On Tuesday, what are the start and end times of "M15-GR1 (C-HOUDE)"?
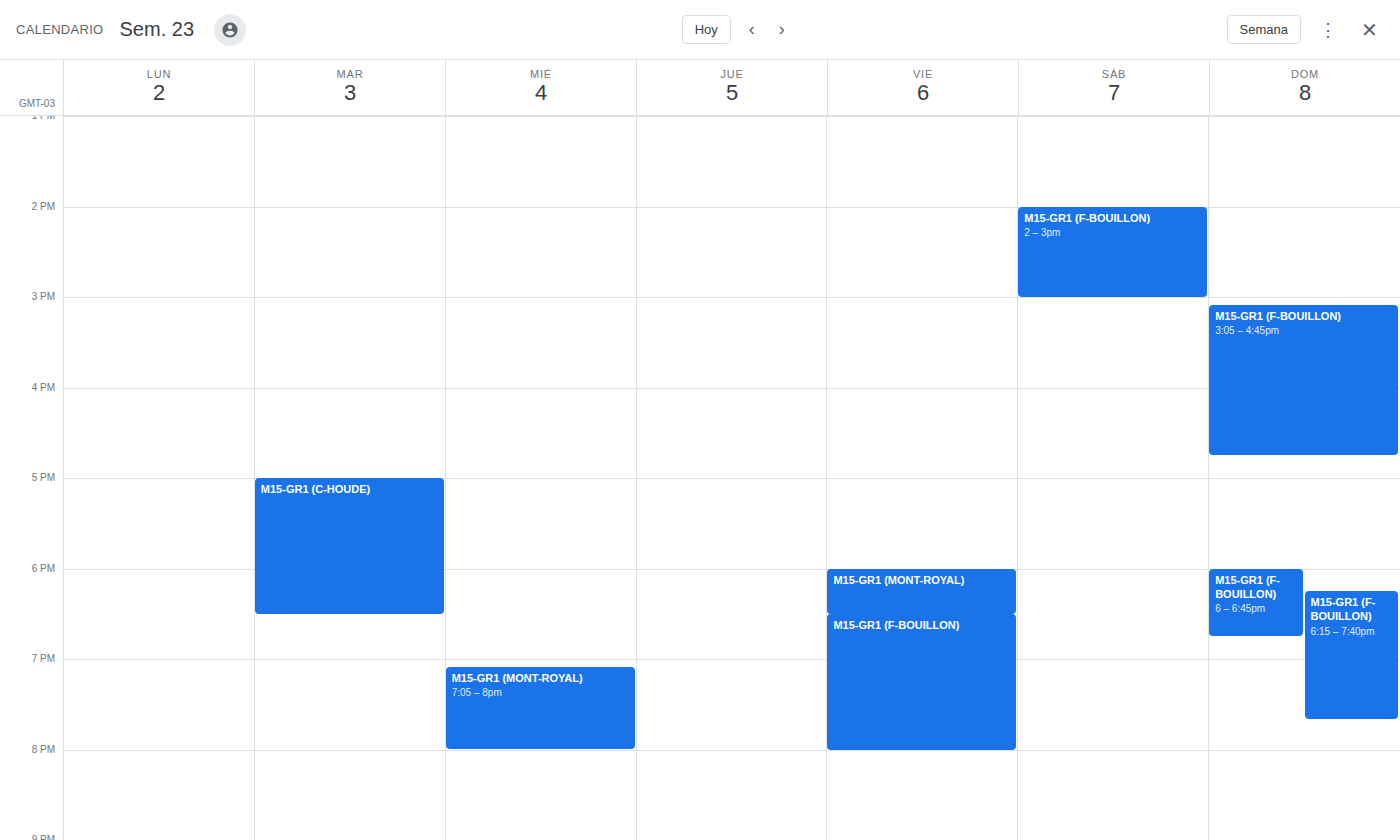
5:00 PM to 6:30 PM